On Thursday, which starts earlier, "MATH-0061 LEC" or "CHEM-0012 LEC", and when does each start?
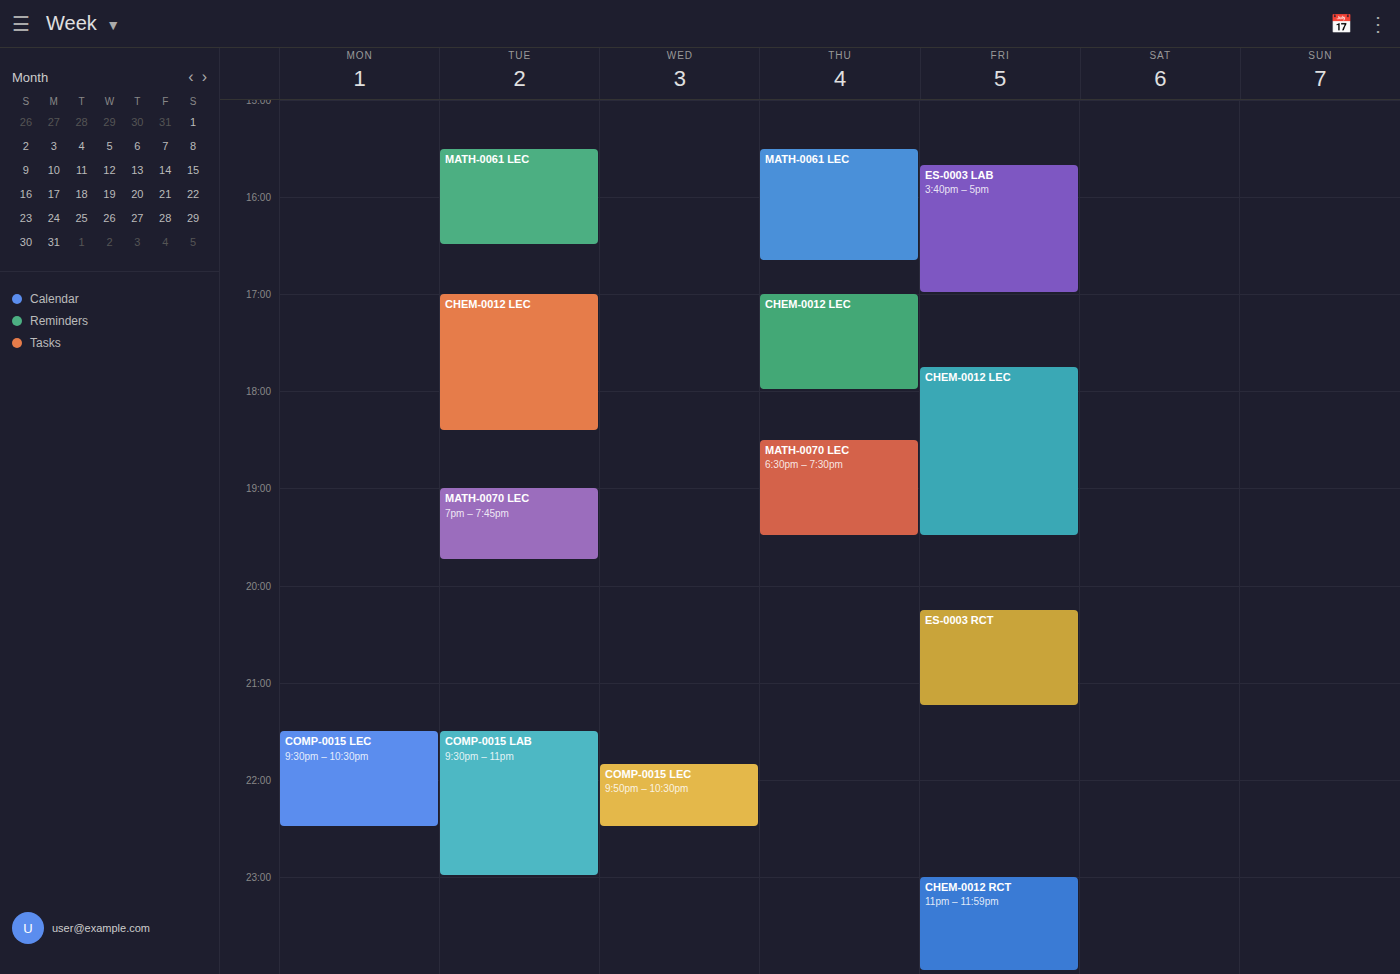
"MATH-0061 LEC" 3:30 PM; "CHEM-0012 LEC" 5:00 PM.